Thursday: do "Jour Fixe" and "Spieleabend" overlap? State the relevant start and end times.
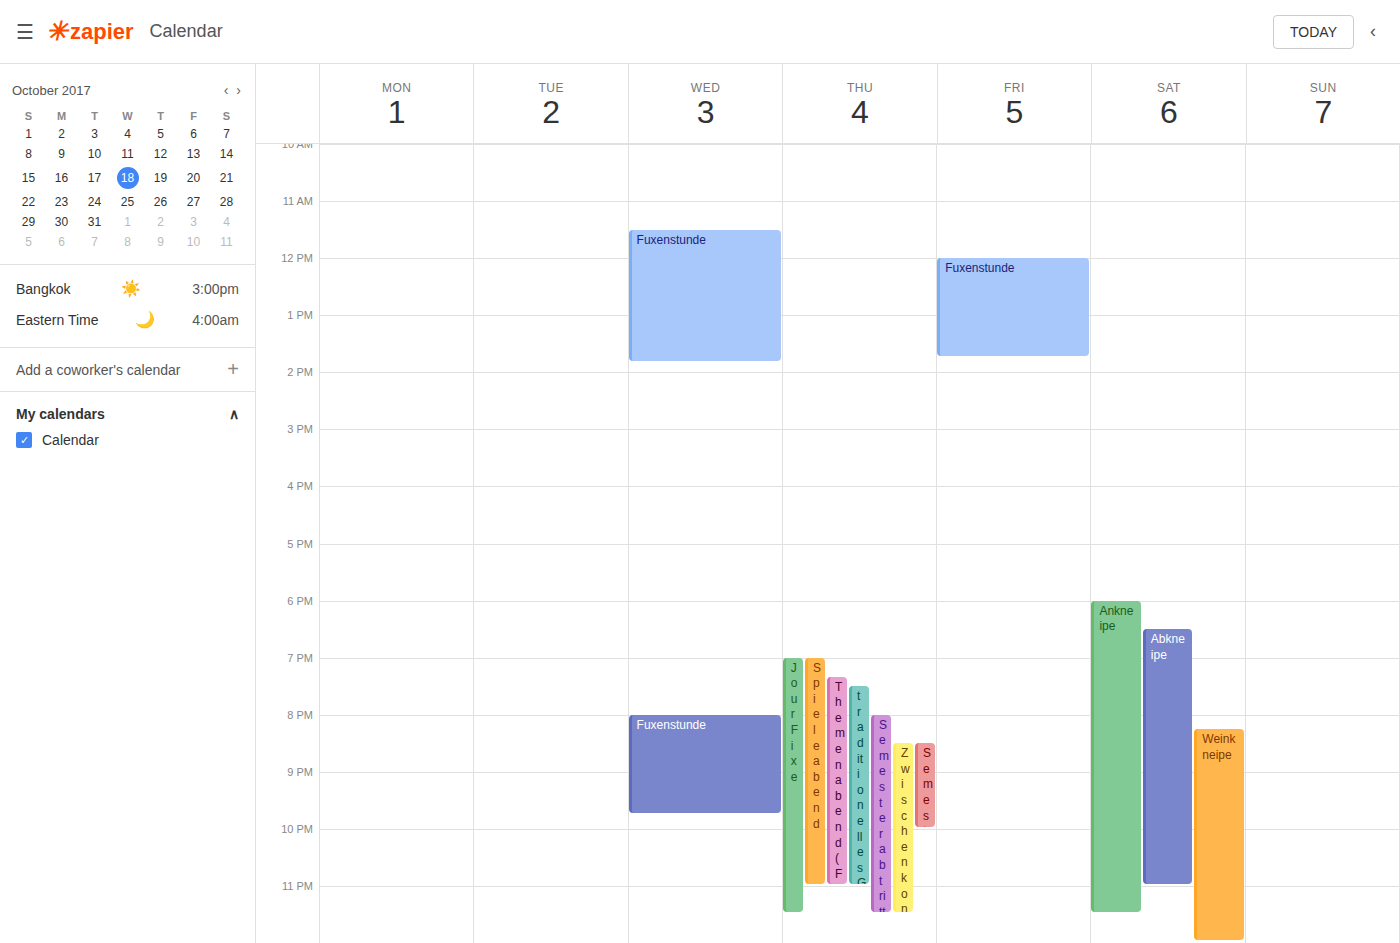
"Jour Fixe" starts at 19:00, before "Spieleabend" ends at 23:00 -- they overlap.